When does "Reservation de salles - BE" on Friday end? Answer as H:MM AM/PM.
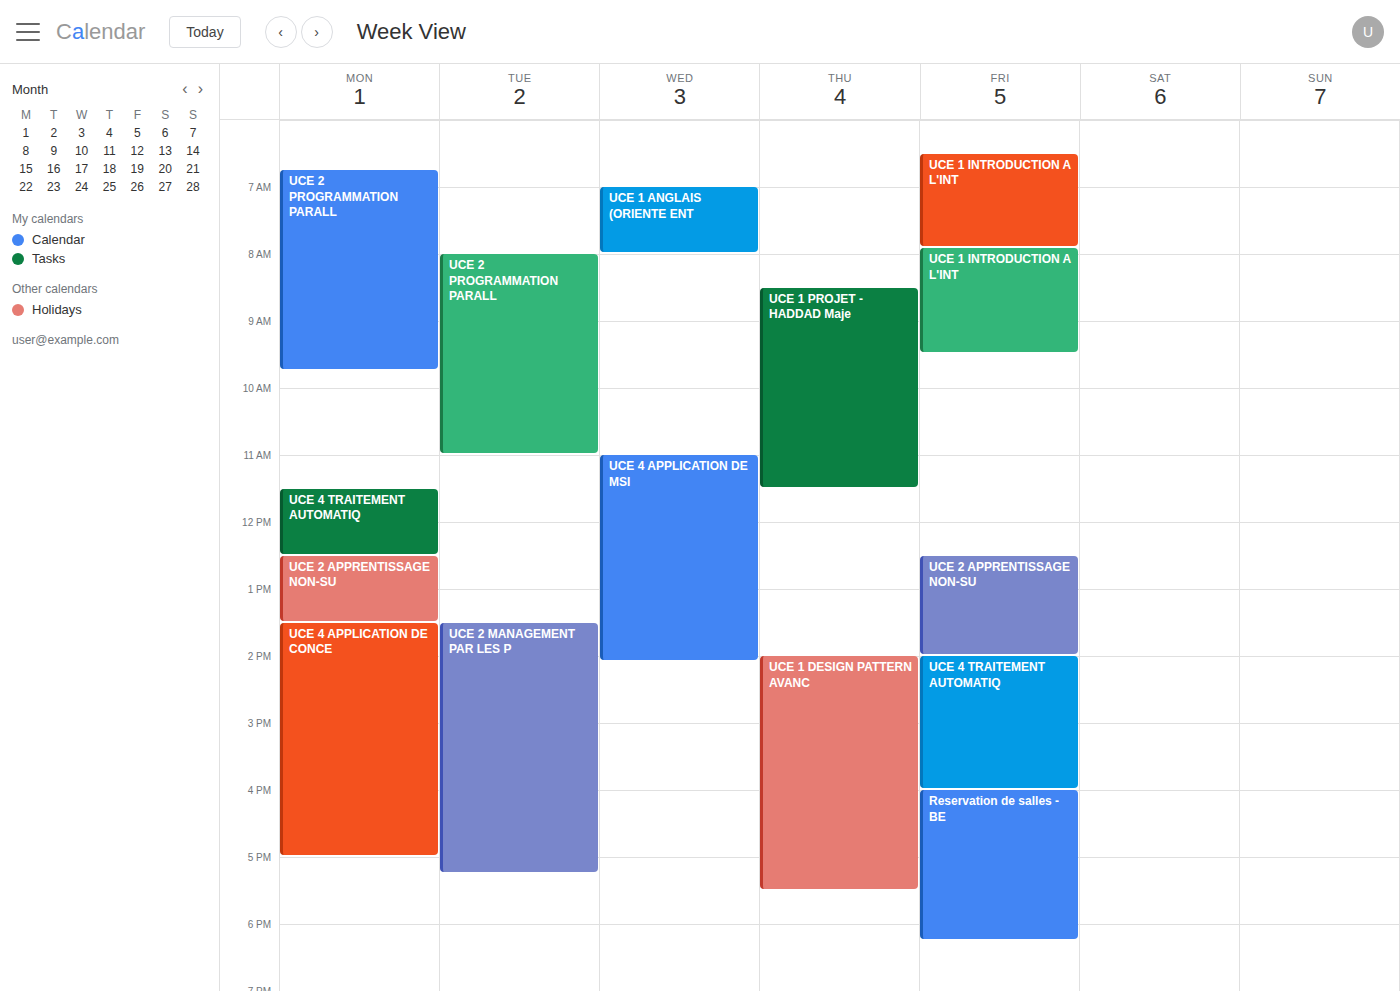
6:15 PM